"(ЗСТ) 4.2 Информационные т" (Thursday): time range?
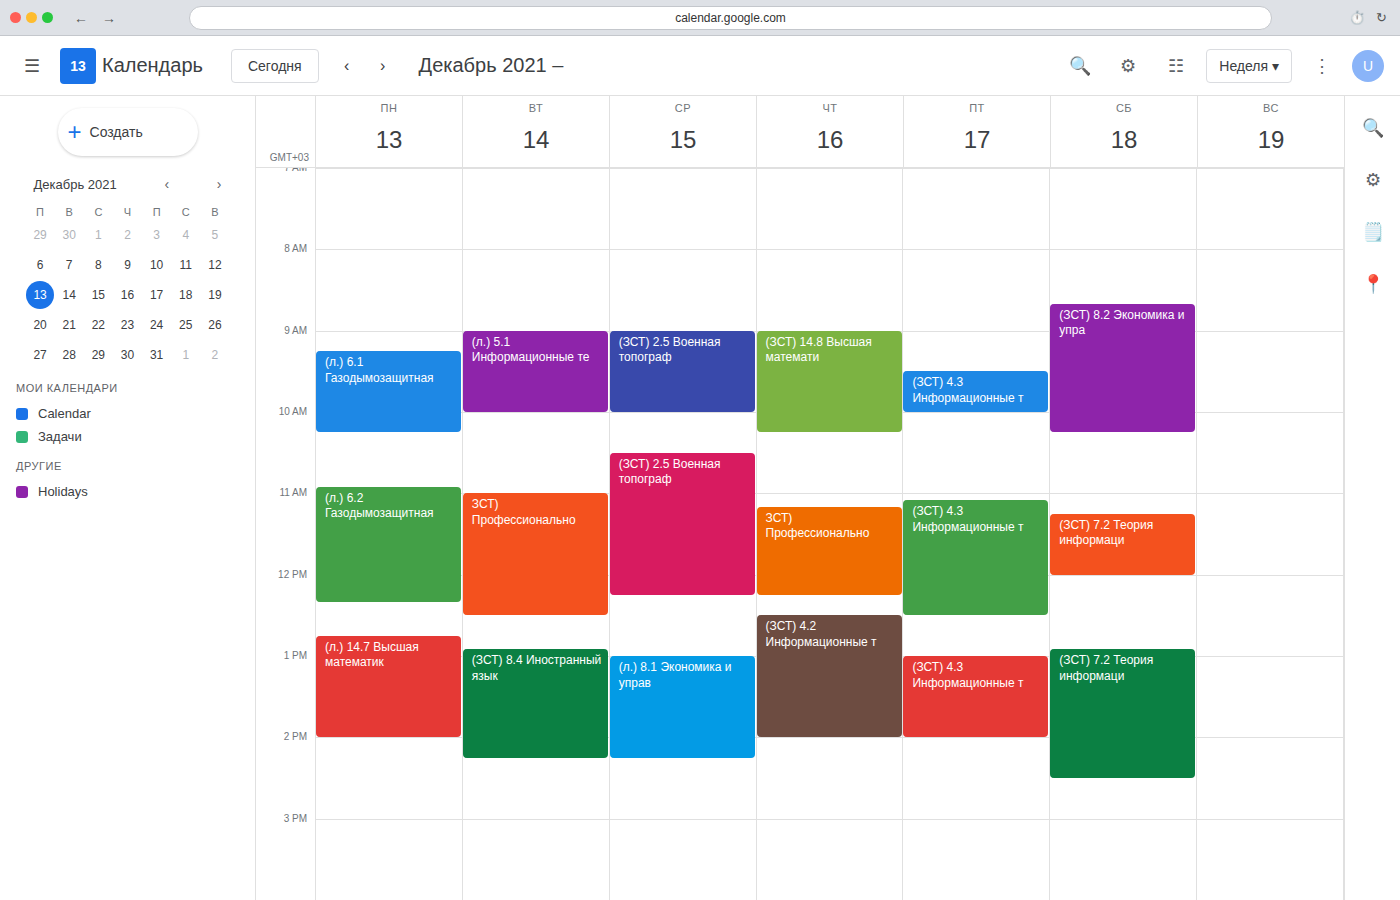
12:30 PM to 2:00 PM